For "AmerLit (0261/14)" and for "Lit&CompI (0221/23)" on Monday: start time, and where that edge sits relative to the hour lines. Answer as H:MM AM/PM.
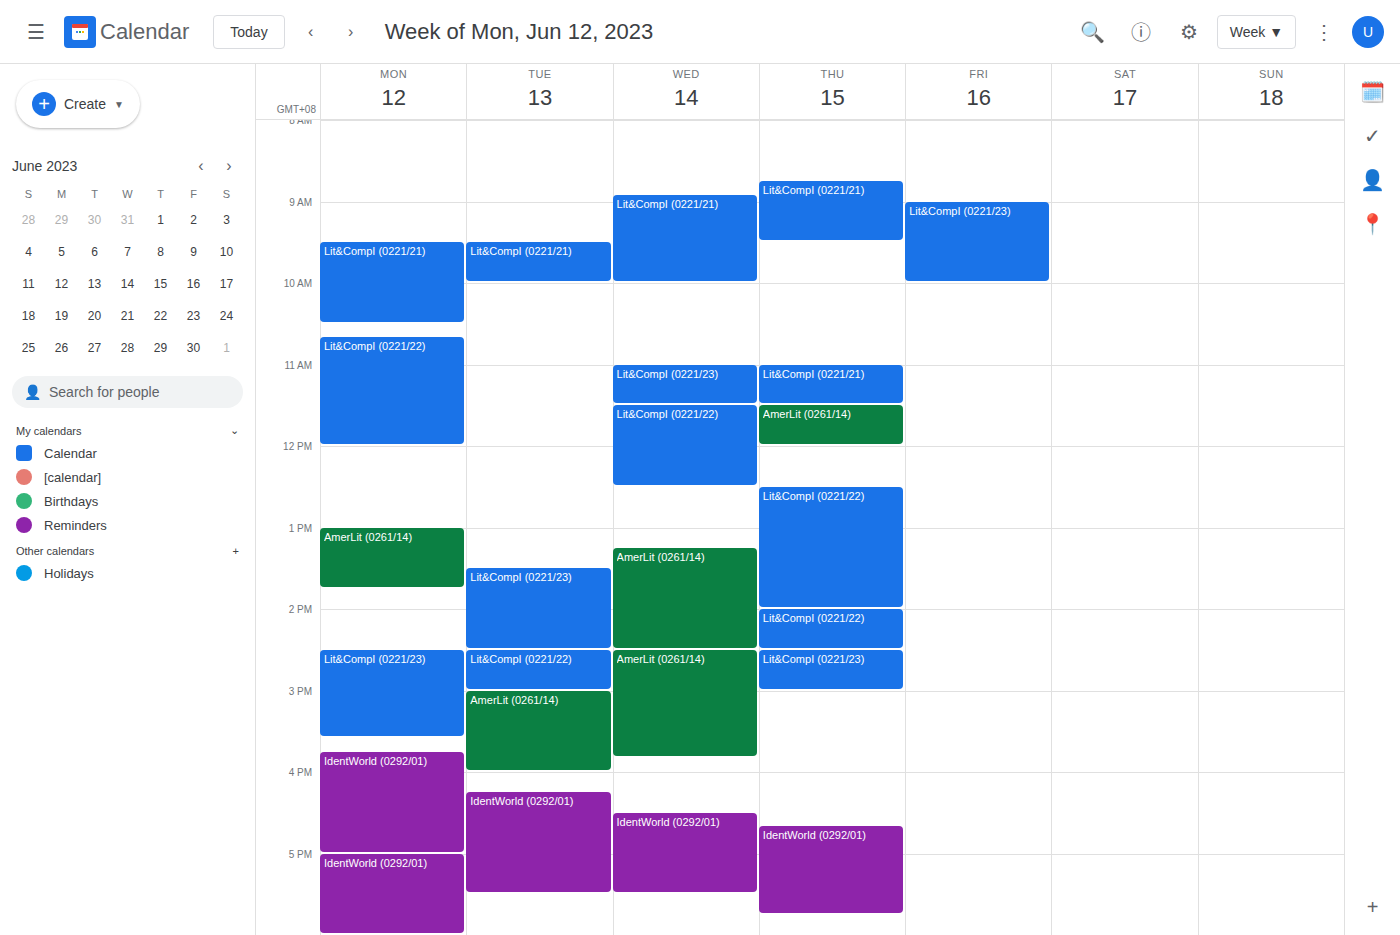
"AmerLit (0261/14)": 1:00 PM, exactly on the 1 PM line. "Lit&CompI (0221/23)": 2:30 PM, halfway between the 2 PM and 3 PM lines.